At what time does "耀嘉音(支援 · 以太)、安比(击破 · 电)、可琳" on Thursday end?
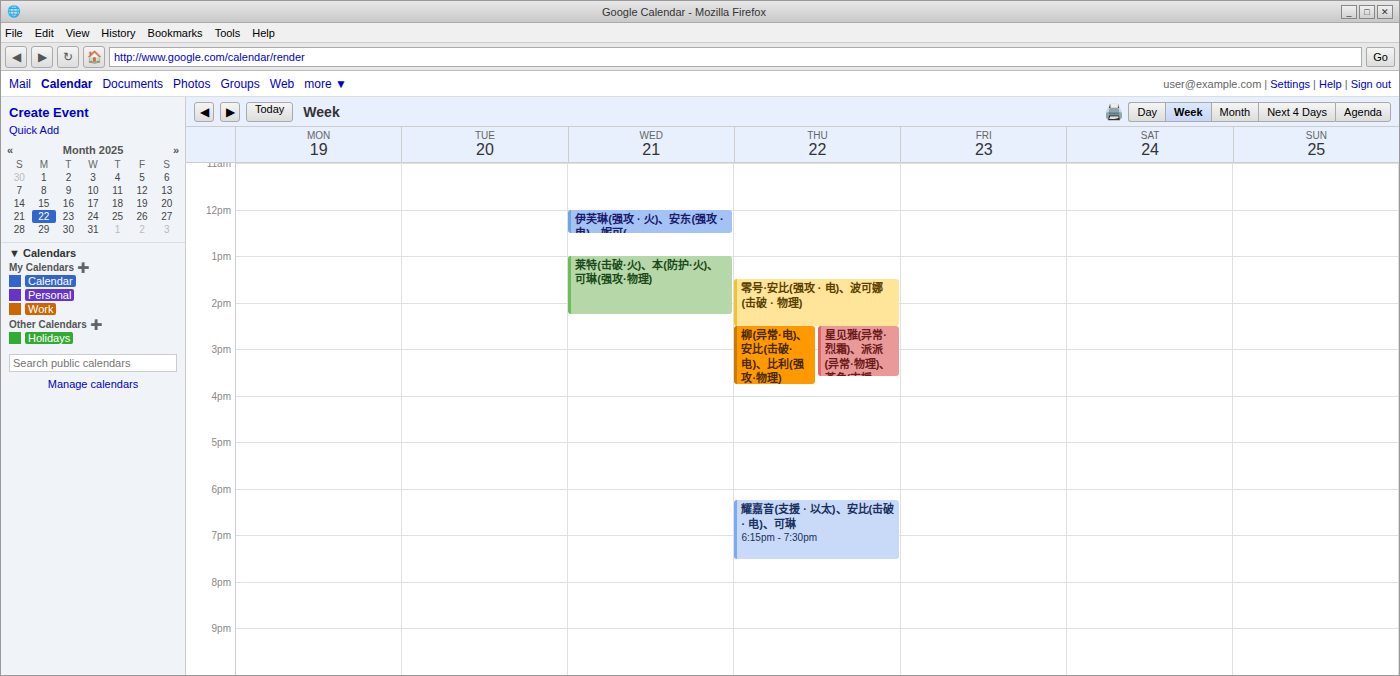
7:30 PM